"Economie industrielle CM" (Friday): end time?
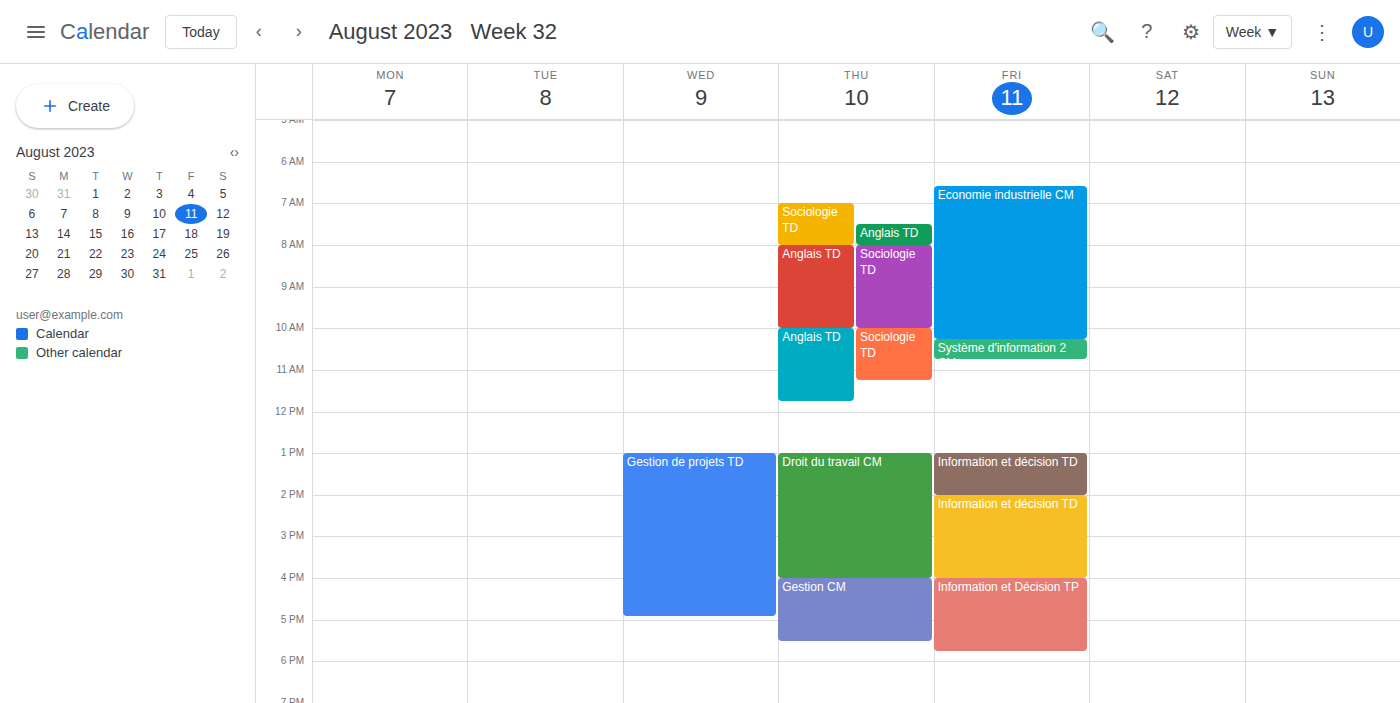
10:15 AM